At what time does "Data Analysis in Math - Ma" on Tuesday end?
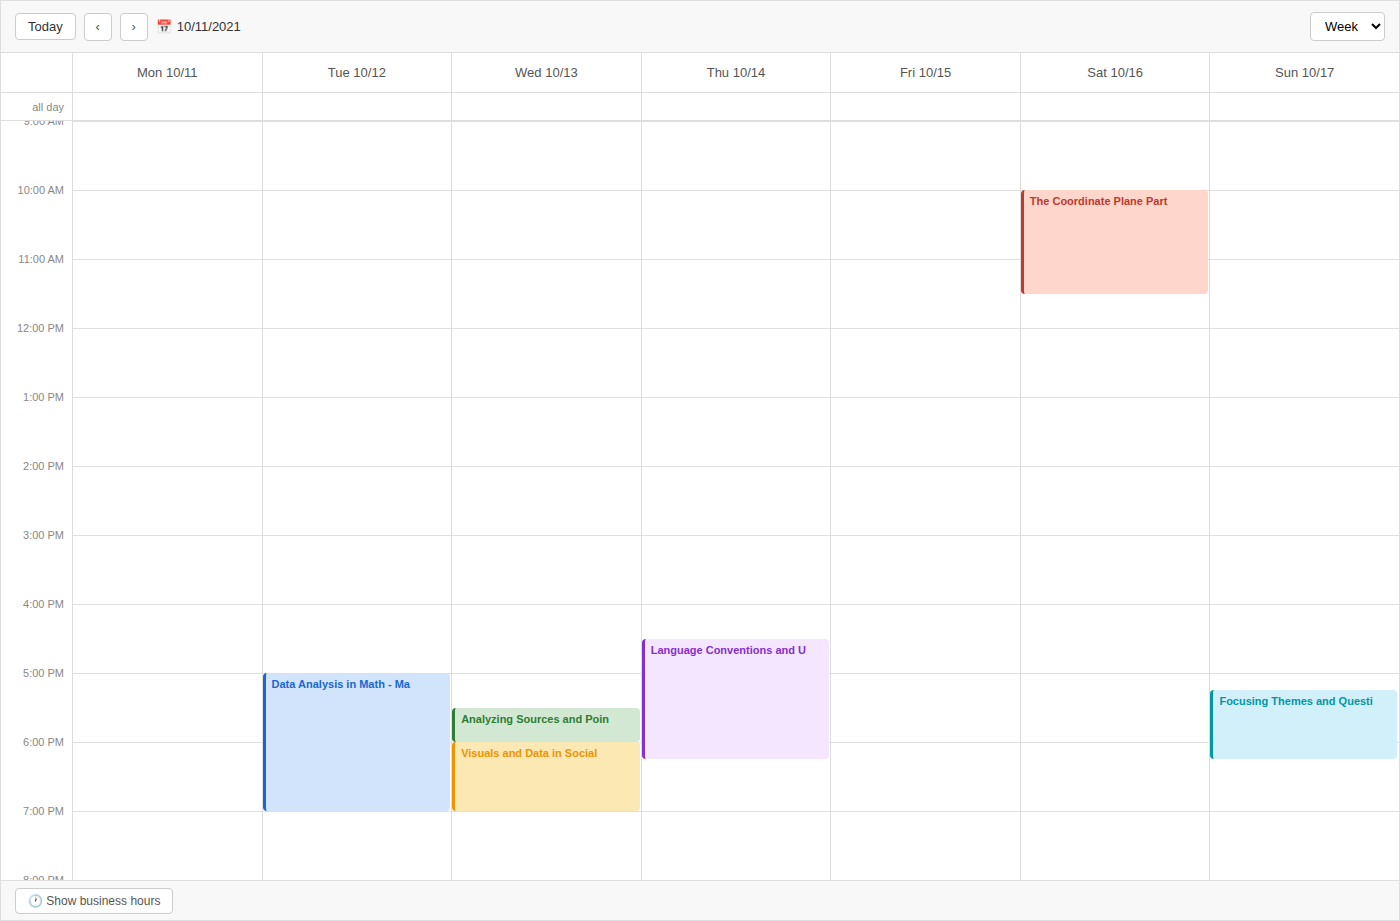
7:00 PM